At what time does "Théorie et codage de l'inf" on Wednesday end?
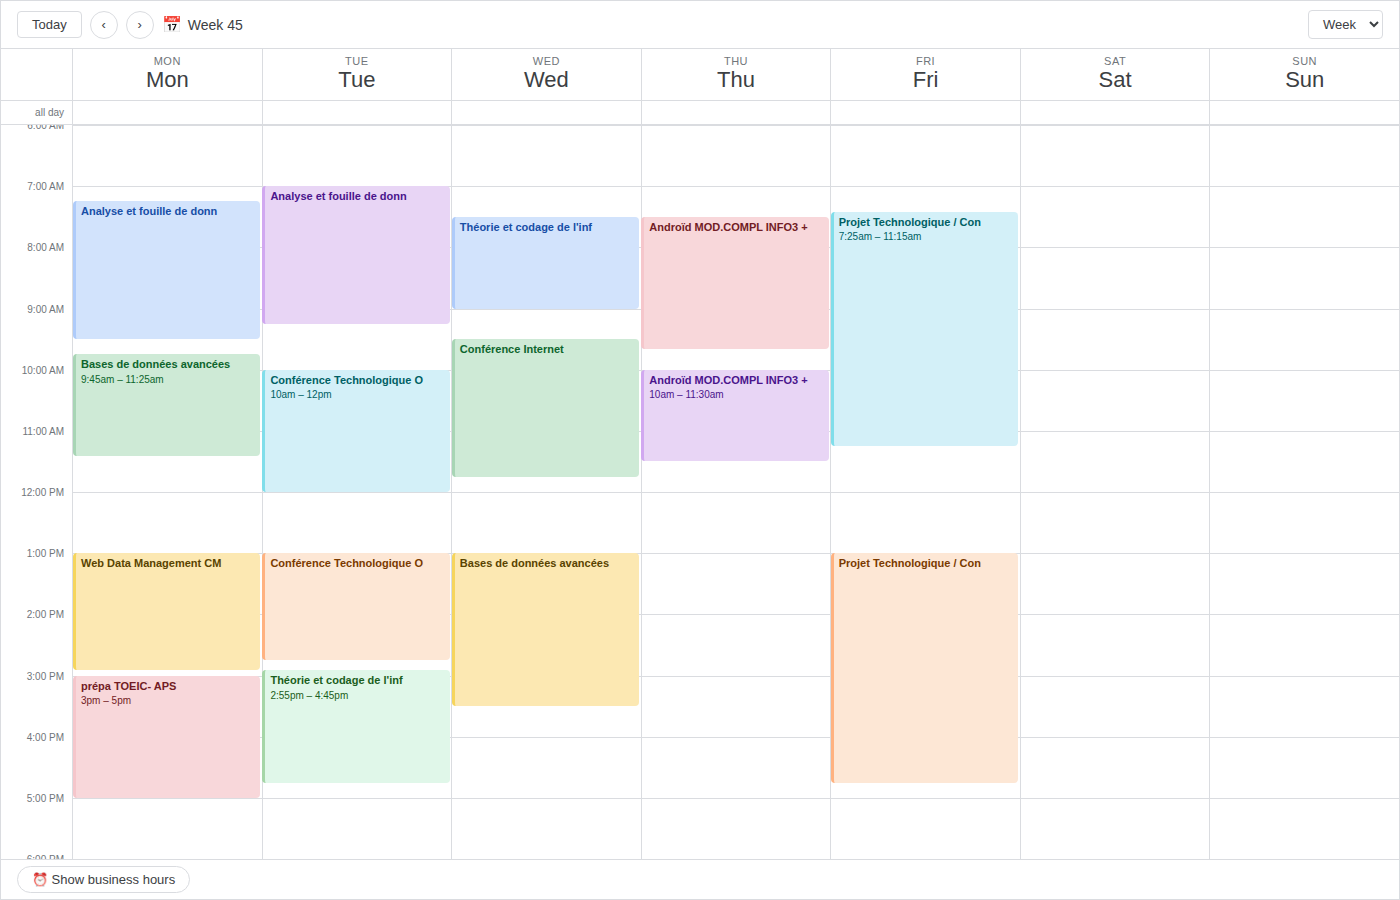
9:00 AM